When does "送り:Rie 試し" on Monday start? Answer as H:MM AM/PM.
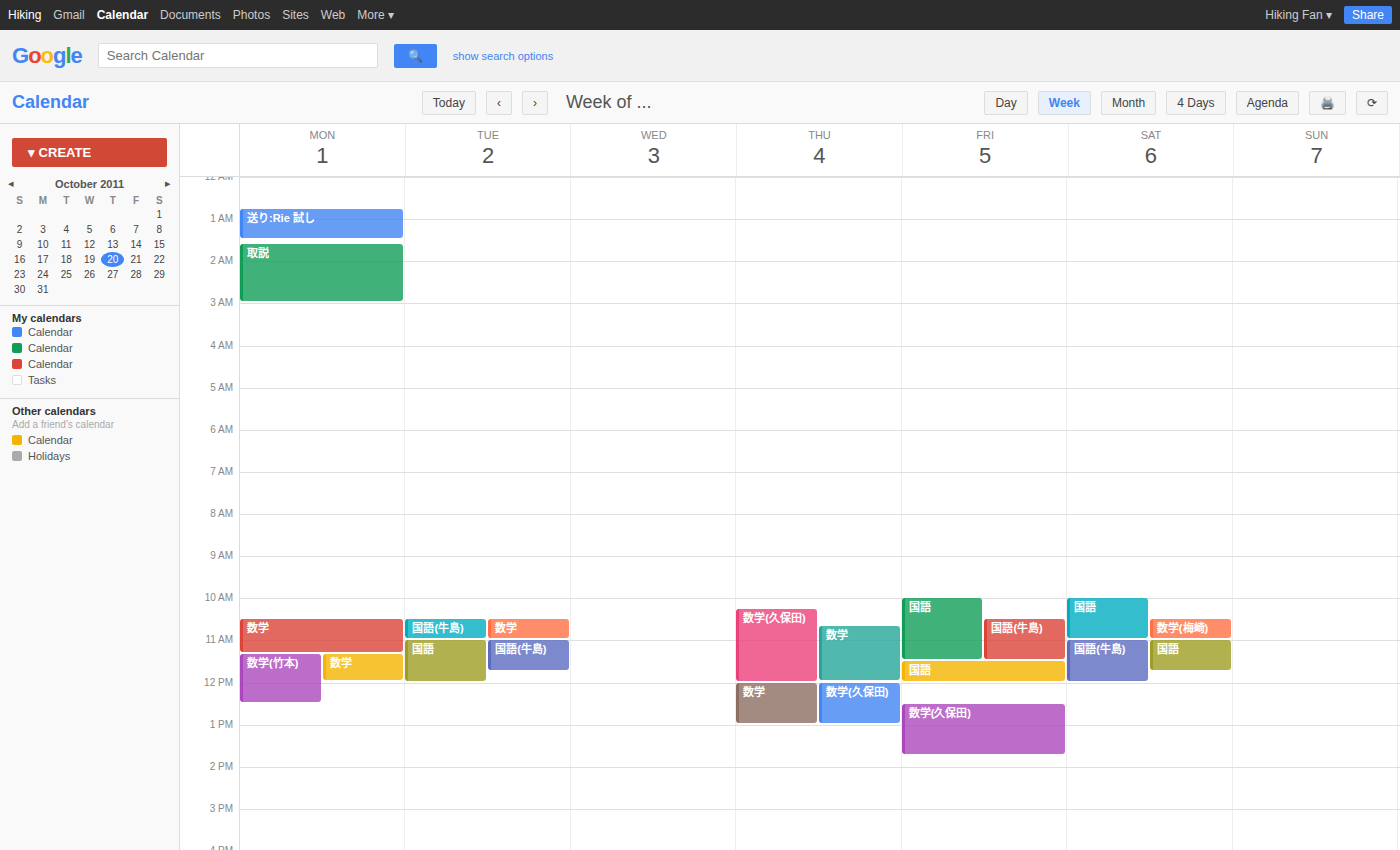
12:45 AM